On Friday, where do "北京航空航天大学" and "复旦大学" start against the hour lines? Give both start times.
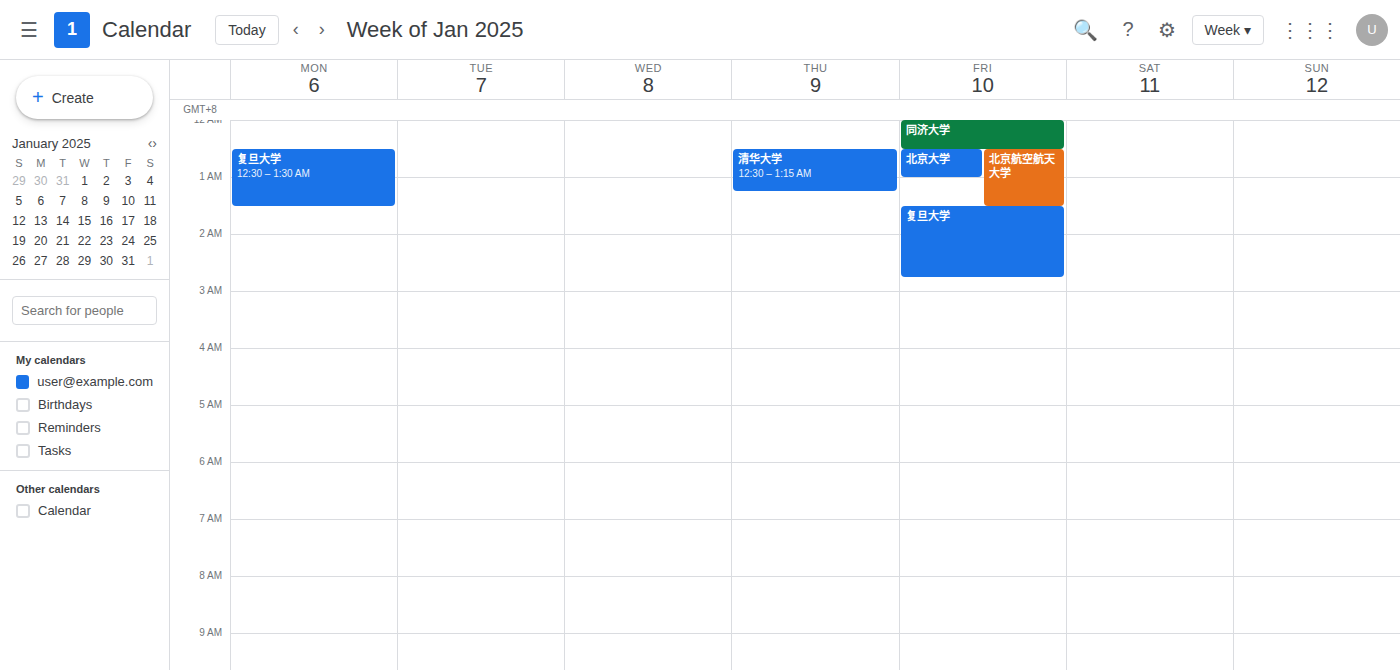
"北京航空航天大学": 00:30, halfway between the 00:00 and 01:00 lines. "复旦大学": 01:30, halfway between the 01:00 and 02:00 lines.